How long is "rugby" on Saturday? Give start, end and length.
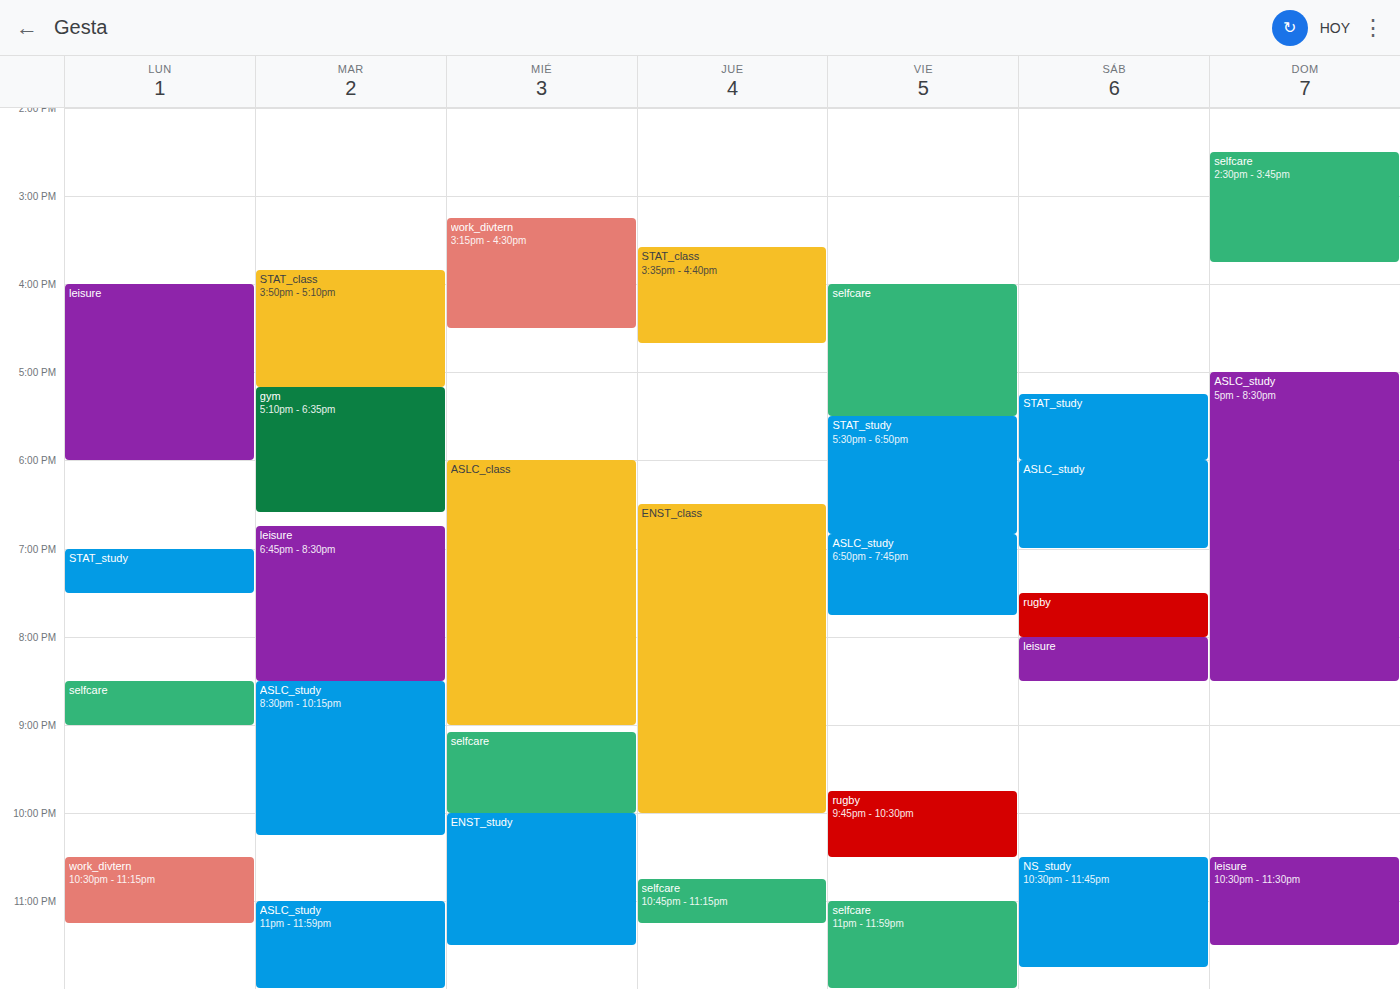
7:30 PM to 8:00 PM, 30 minutes